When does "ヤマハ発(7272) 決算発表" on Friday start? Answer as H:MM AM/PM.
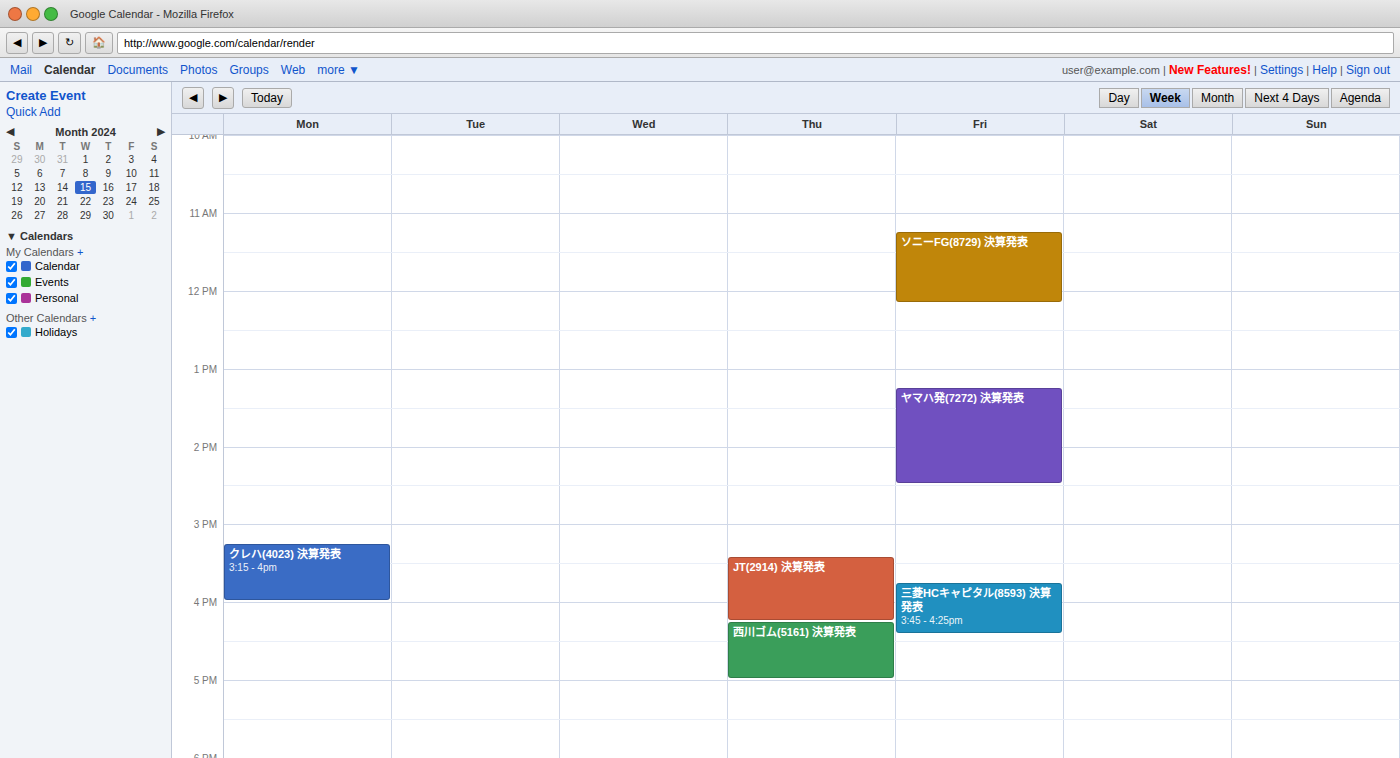
1:15 PM